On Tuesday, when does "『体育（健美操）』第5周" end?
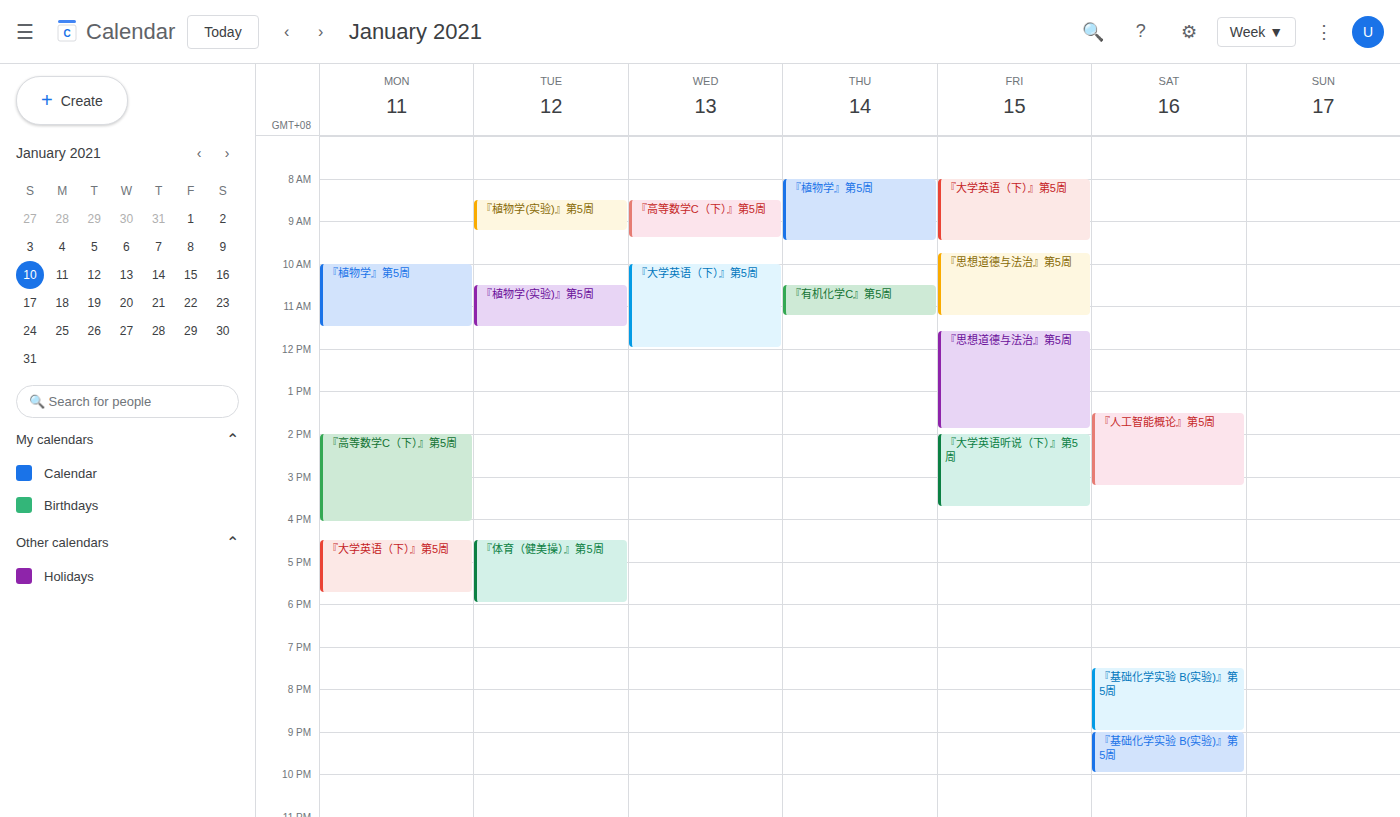
6:00 PM